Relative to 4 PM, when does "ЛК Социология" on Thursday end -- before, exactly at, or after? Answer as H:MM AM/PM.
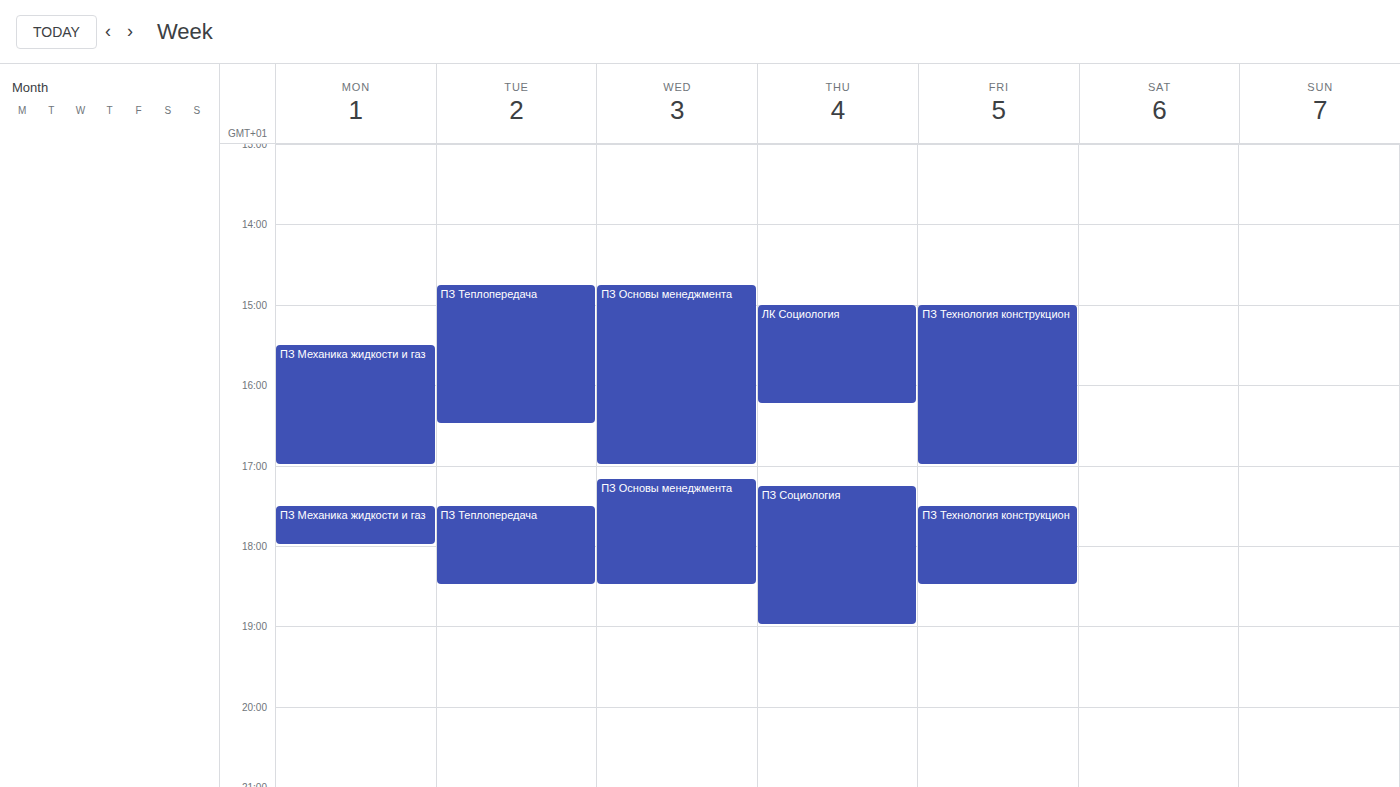
4:15 PM -- after 4 PM, 15 minutes below the 4 PM line.